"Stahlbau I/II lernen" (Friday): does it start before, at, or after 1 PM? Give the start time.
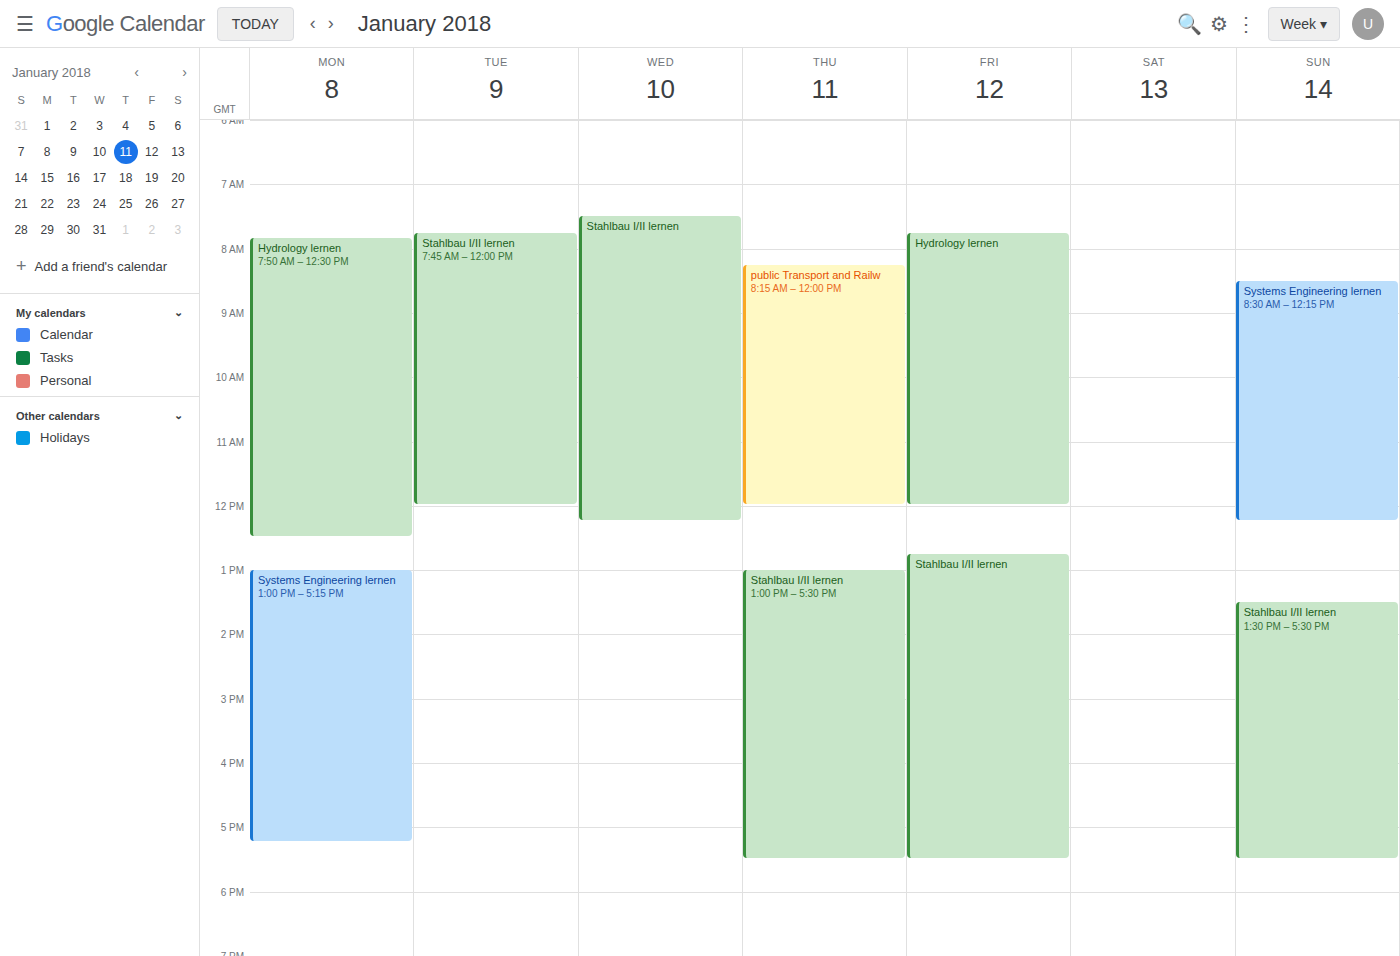
12:45 PM -- before 1 PM, 15 minutes above the 1 PM line.